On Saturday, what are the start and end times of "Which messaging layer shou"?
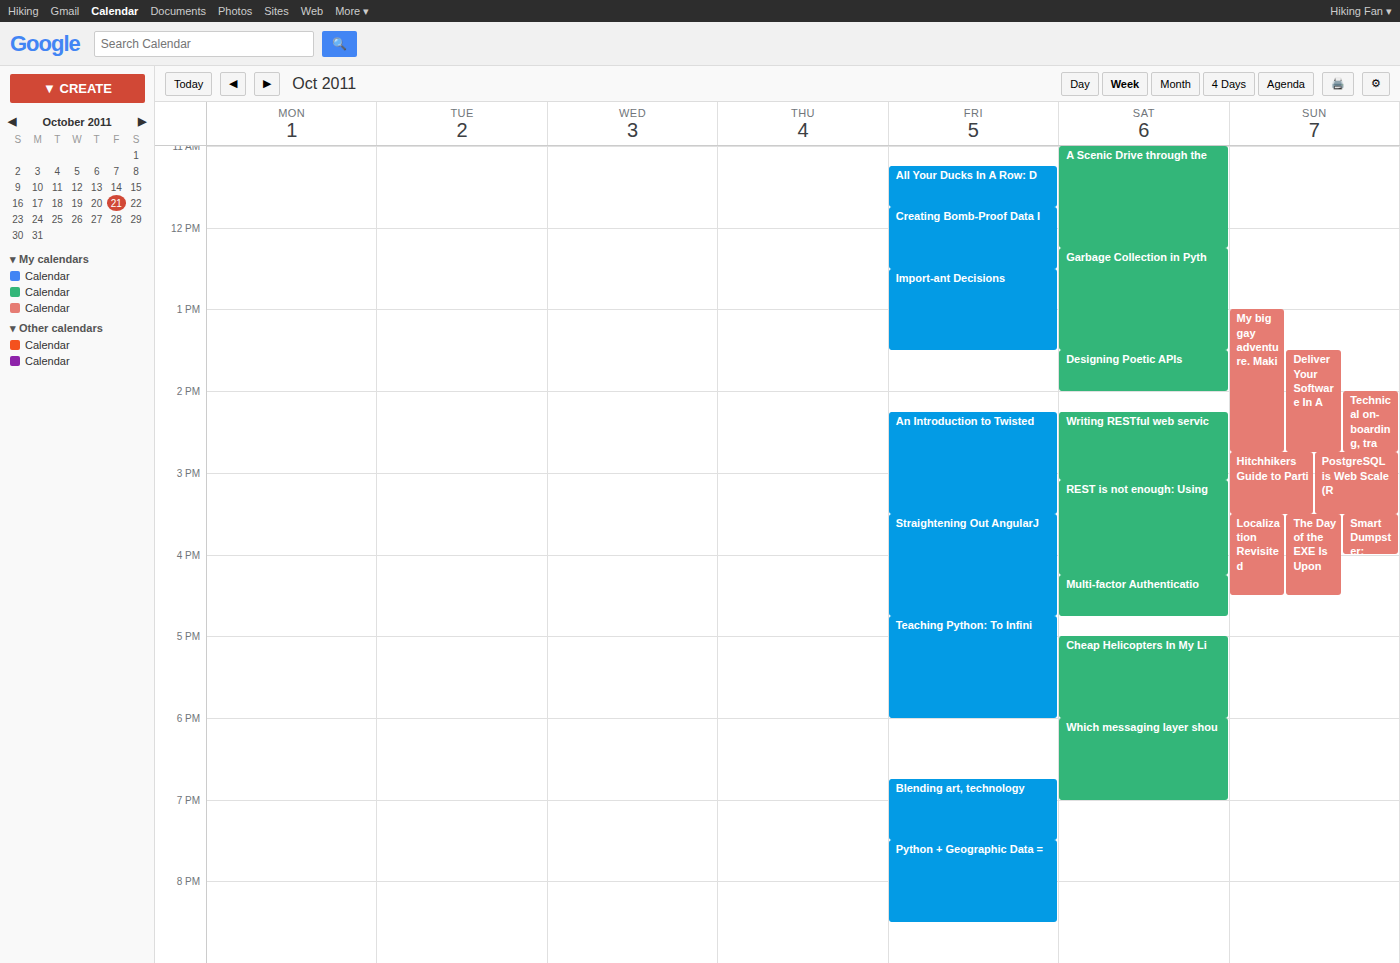
18:00 to 19:00